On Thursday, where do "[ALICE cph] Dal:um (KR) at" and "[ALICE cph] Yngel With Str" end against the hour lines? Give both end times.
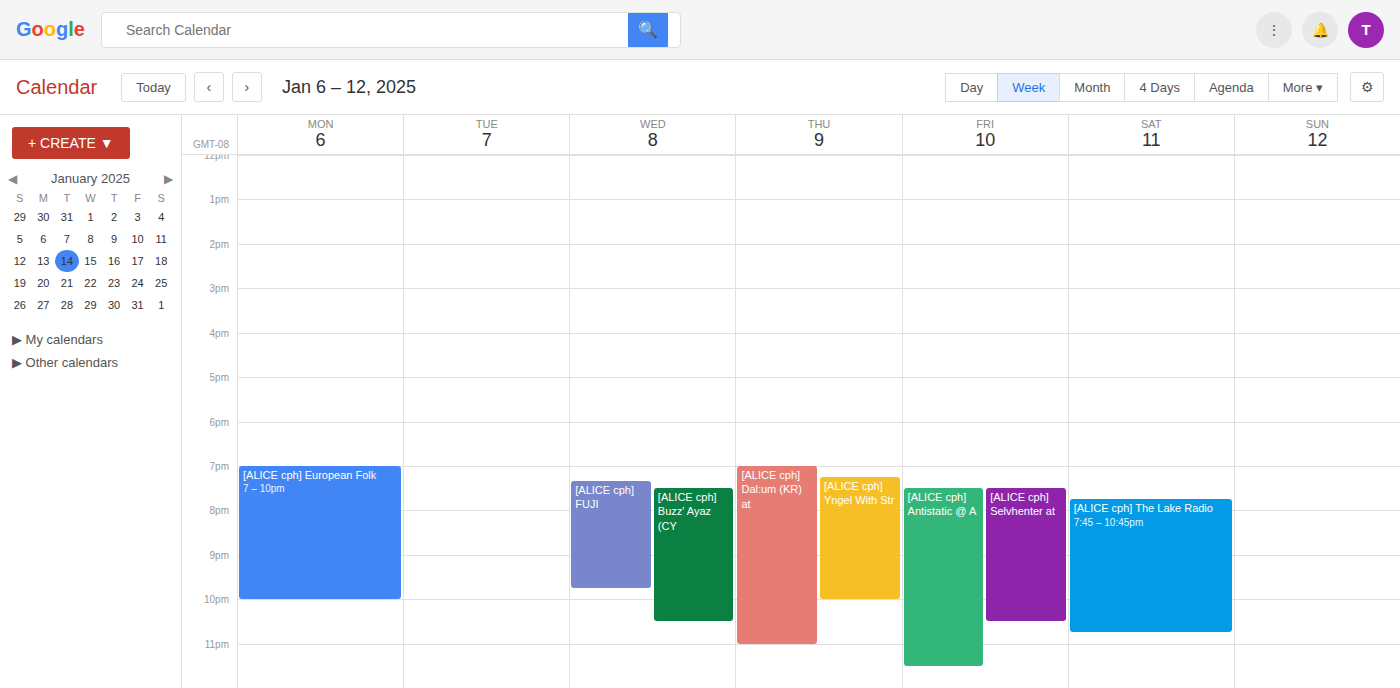
"[ALICE cph] Dal:um (KR) at": 11:00 PM, exactly on the 11 PM line. "[ALICE cph] Yngel With Str": 10:00 PM, exactly on the 10 PM line.